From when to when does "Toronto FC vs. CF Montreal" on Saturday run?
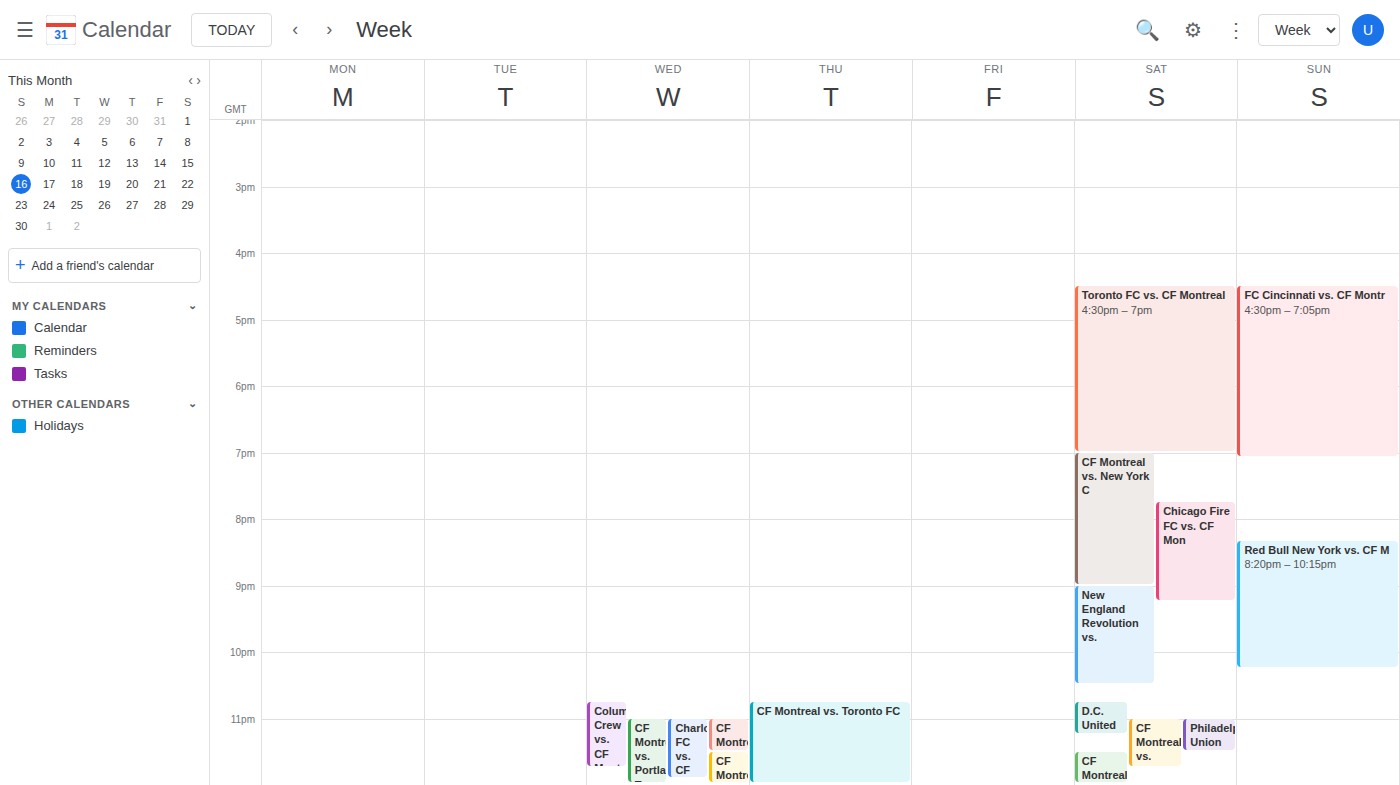
4:30 PM to 7:00 PM